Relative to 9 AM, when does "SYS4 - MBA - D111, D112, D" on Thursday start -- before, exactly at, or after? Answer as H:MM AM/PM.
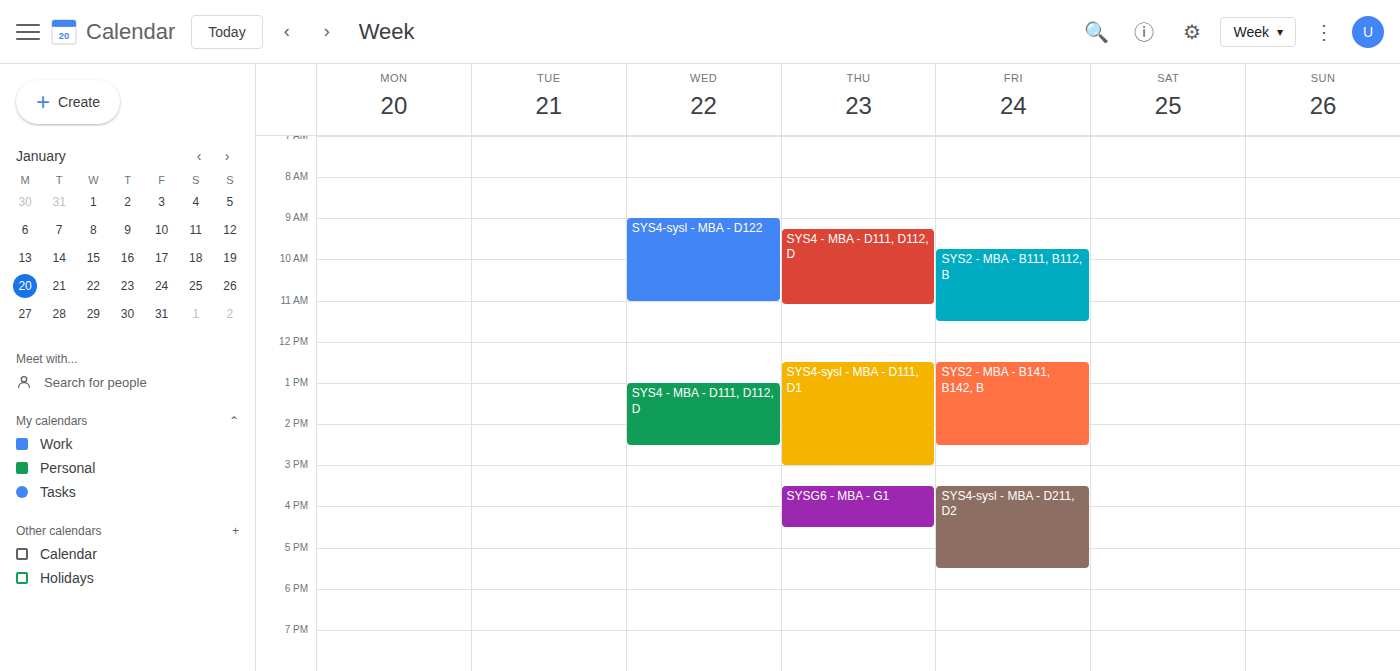
9:15 AM -- after 9 AM, 15 minutes below the 9 AM line.